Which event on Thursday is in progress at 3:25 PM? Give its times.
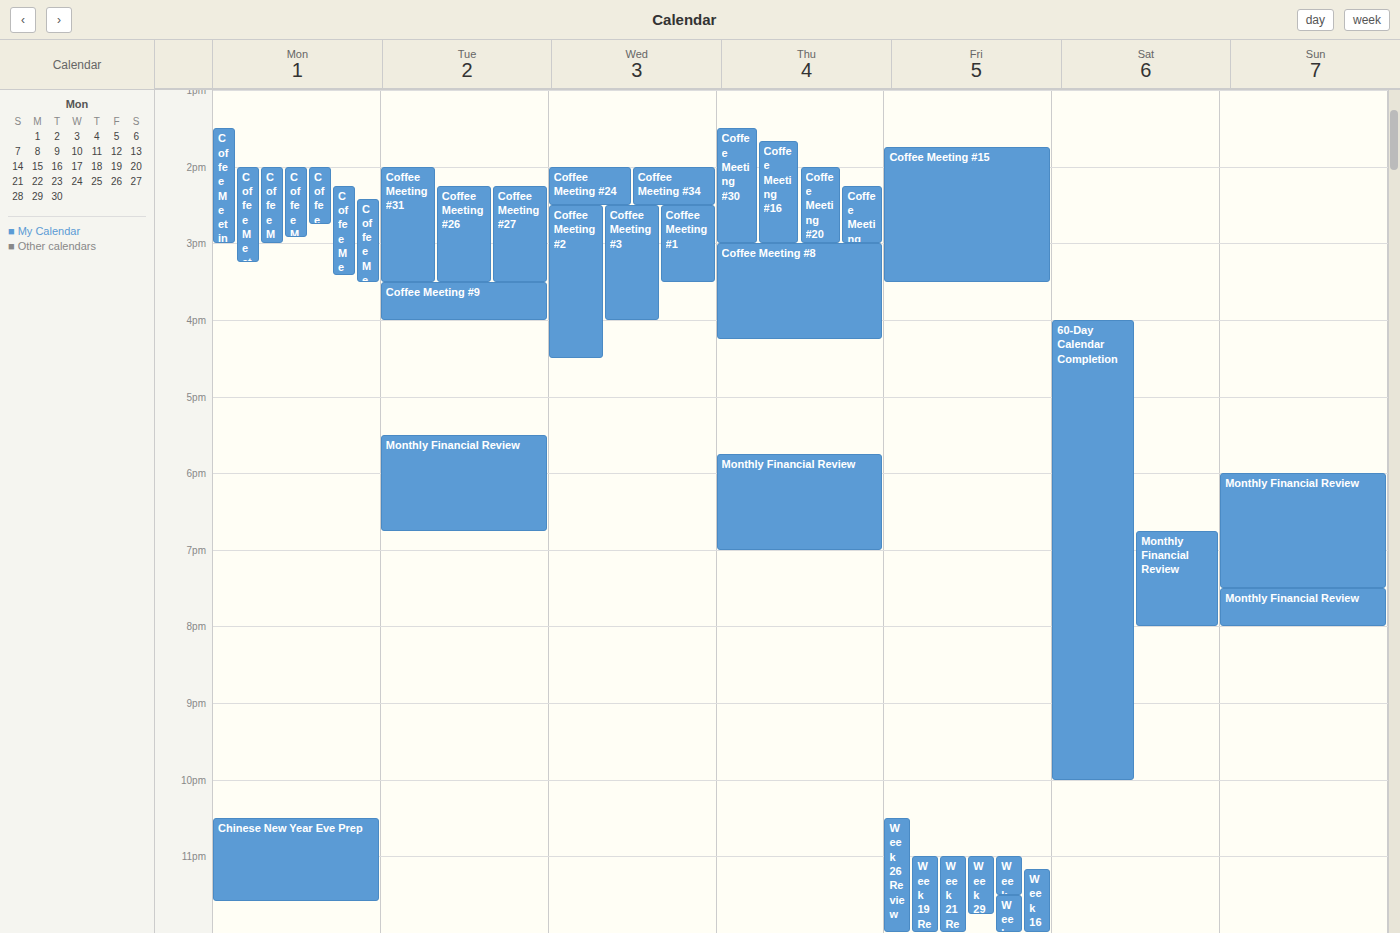
"Coffee Meeting #8", 3:00 PM to 4:15 PM